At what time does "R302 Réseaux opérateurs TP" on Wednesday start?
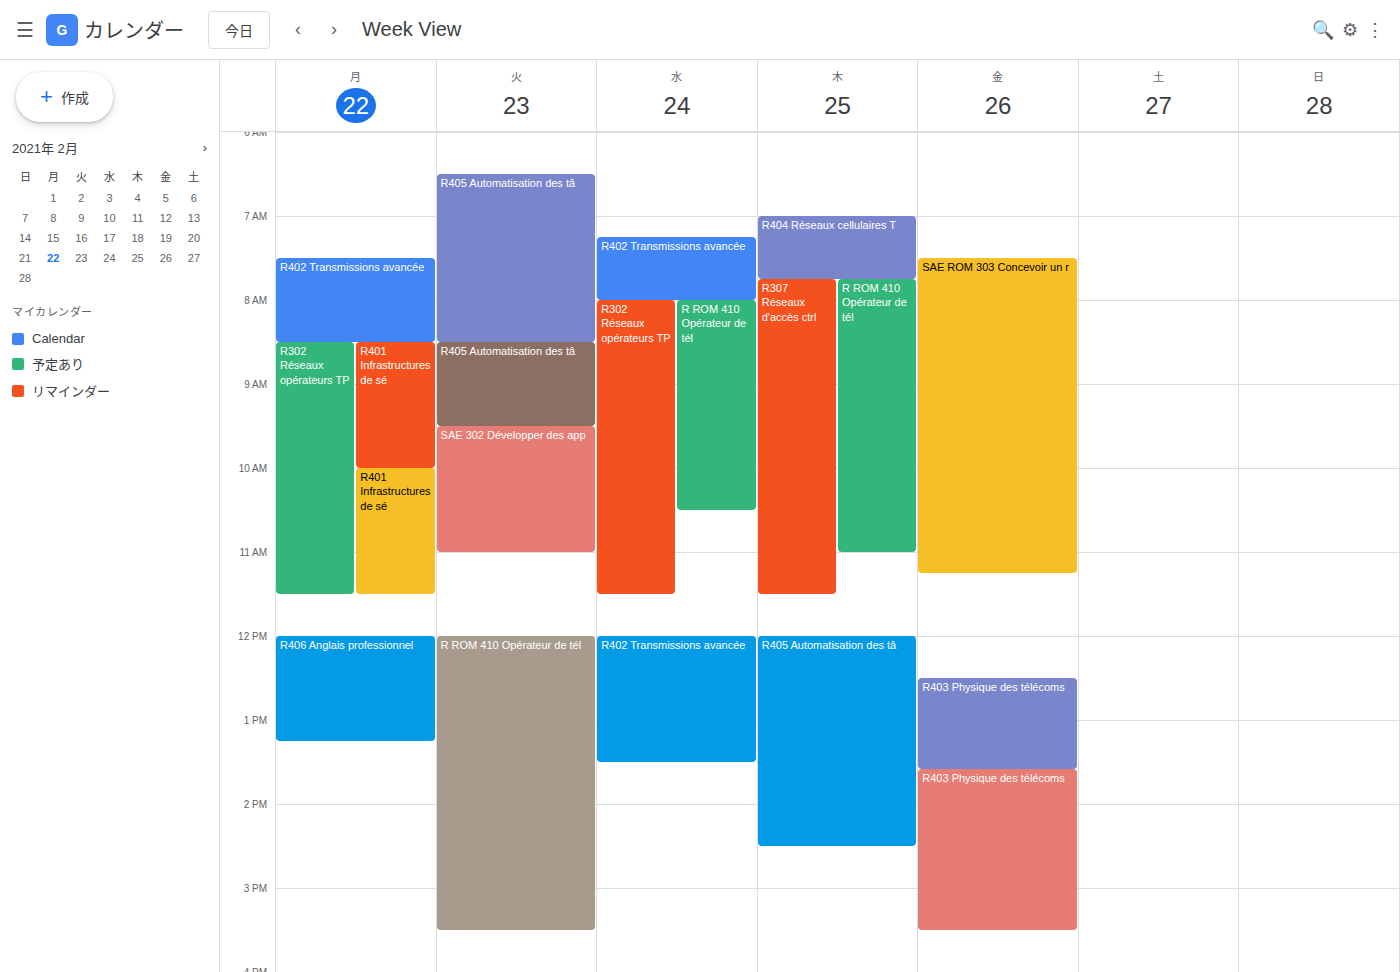
8:00 AM